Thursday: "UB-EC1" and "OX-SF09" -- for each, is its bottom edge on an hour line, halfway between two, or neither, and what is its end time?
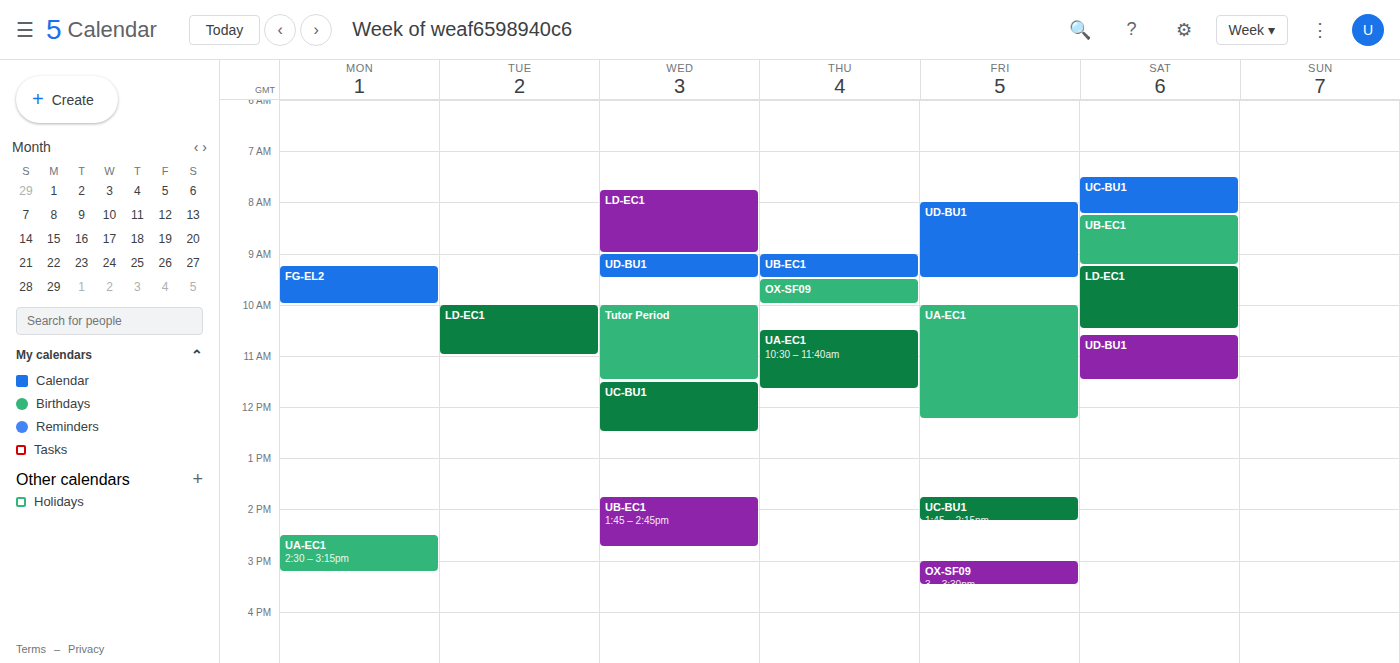
"UB-EC1": 9:30 AM, halfway between the 9 AM and 10 AM lines. "OX-SF09": 10:00 AM, exactly on the 10 AM line.